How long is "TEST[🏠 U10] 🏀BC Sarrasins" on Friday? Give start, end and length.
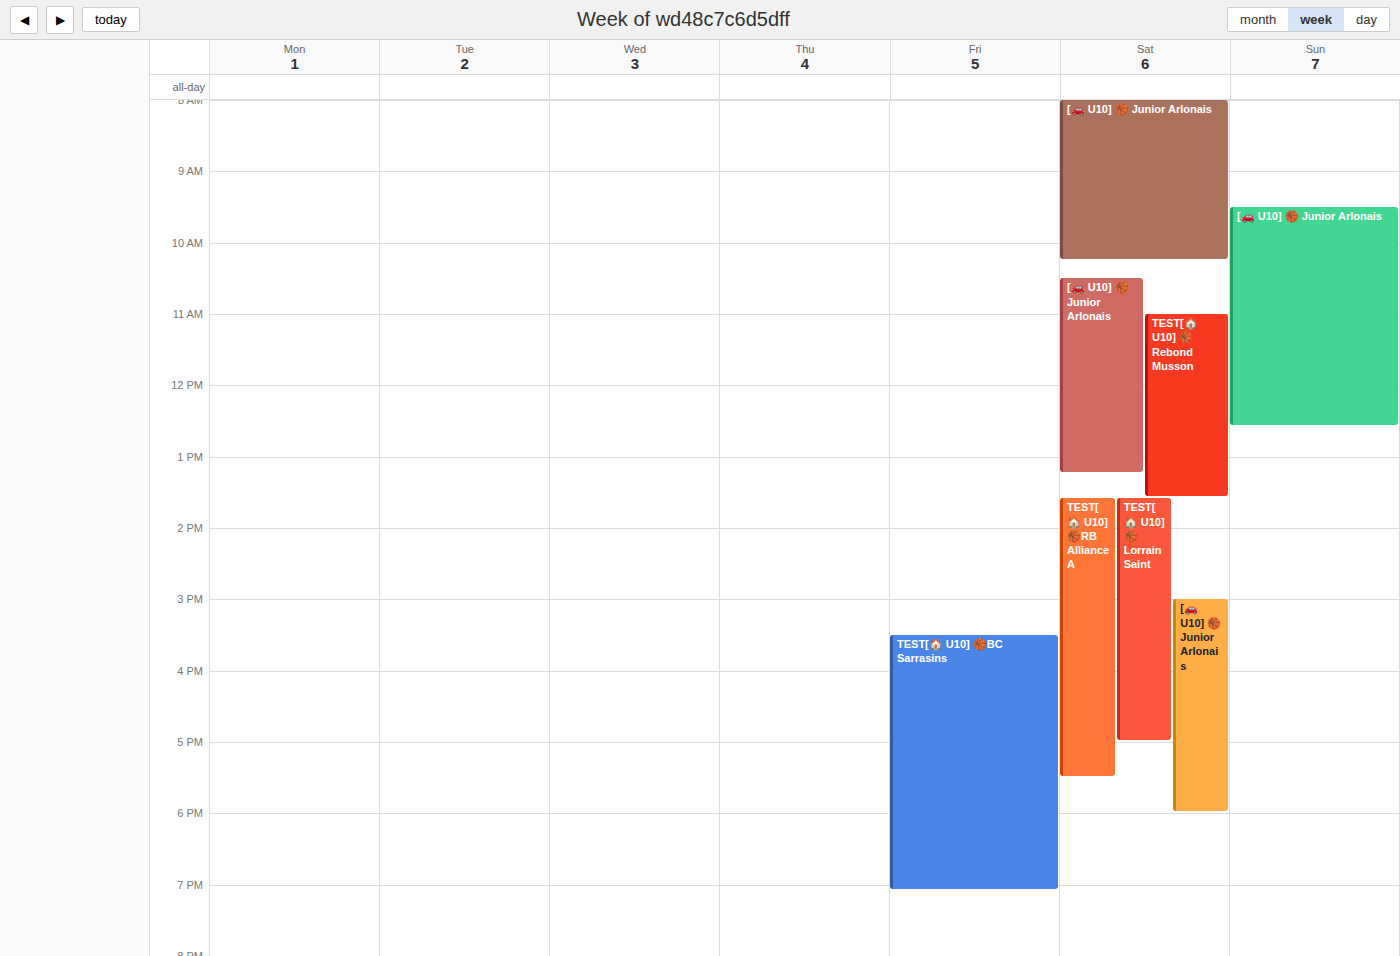
3:30 PM to 7:05 PM, 3 hours 35 minutes